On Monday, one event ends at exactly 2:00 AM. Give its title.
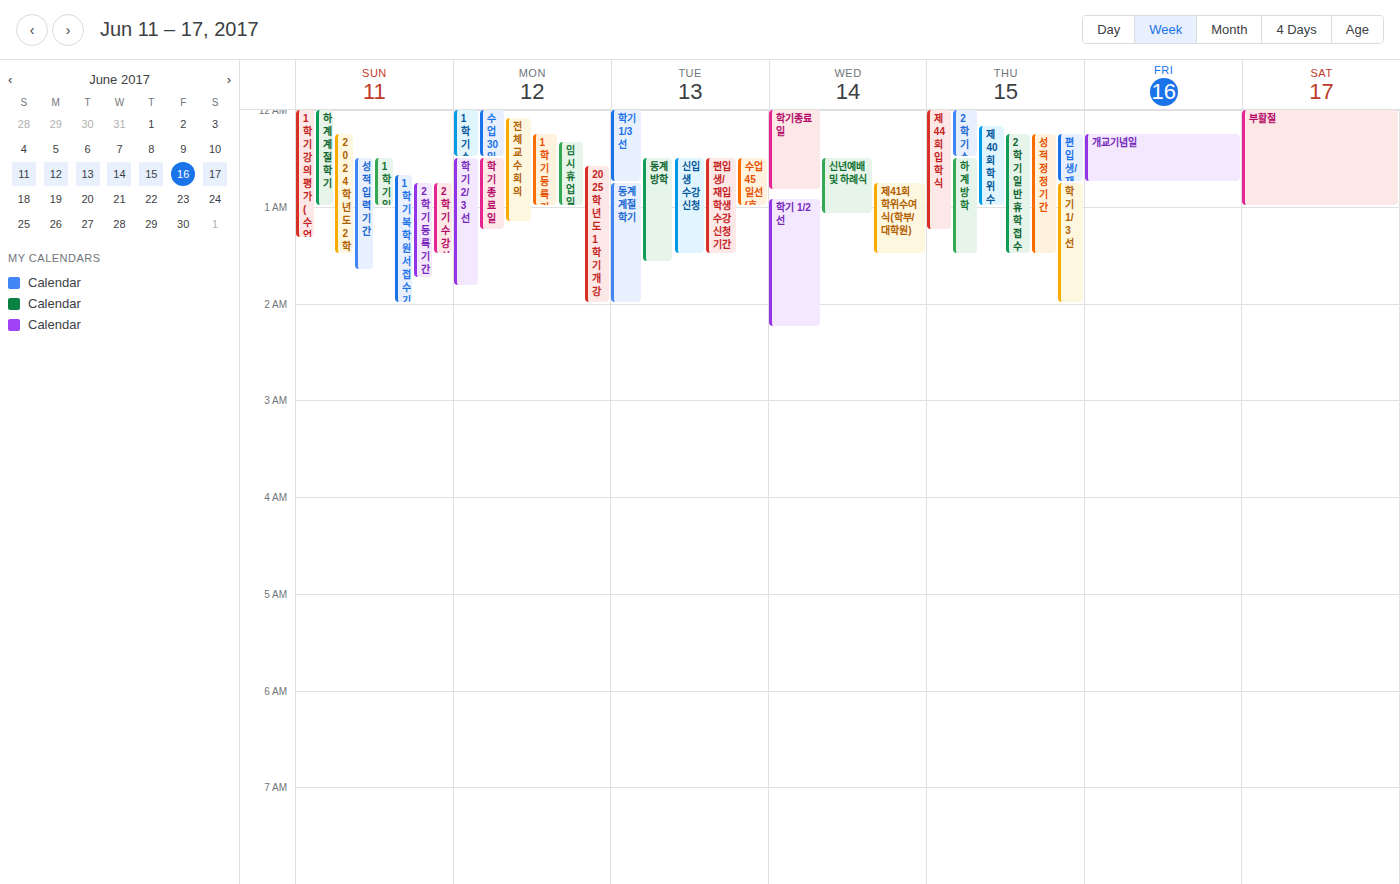
"2025학년도 1학기 개강"